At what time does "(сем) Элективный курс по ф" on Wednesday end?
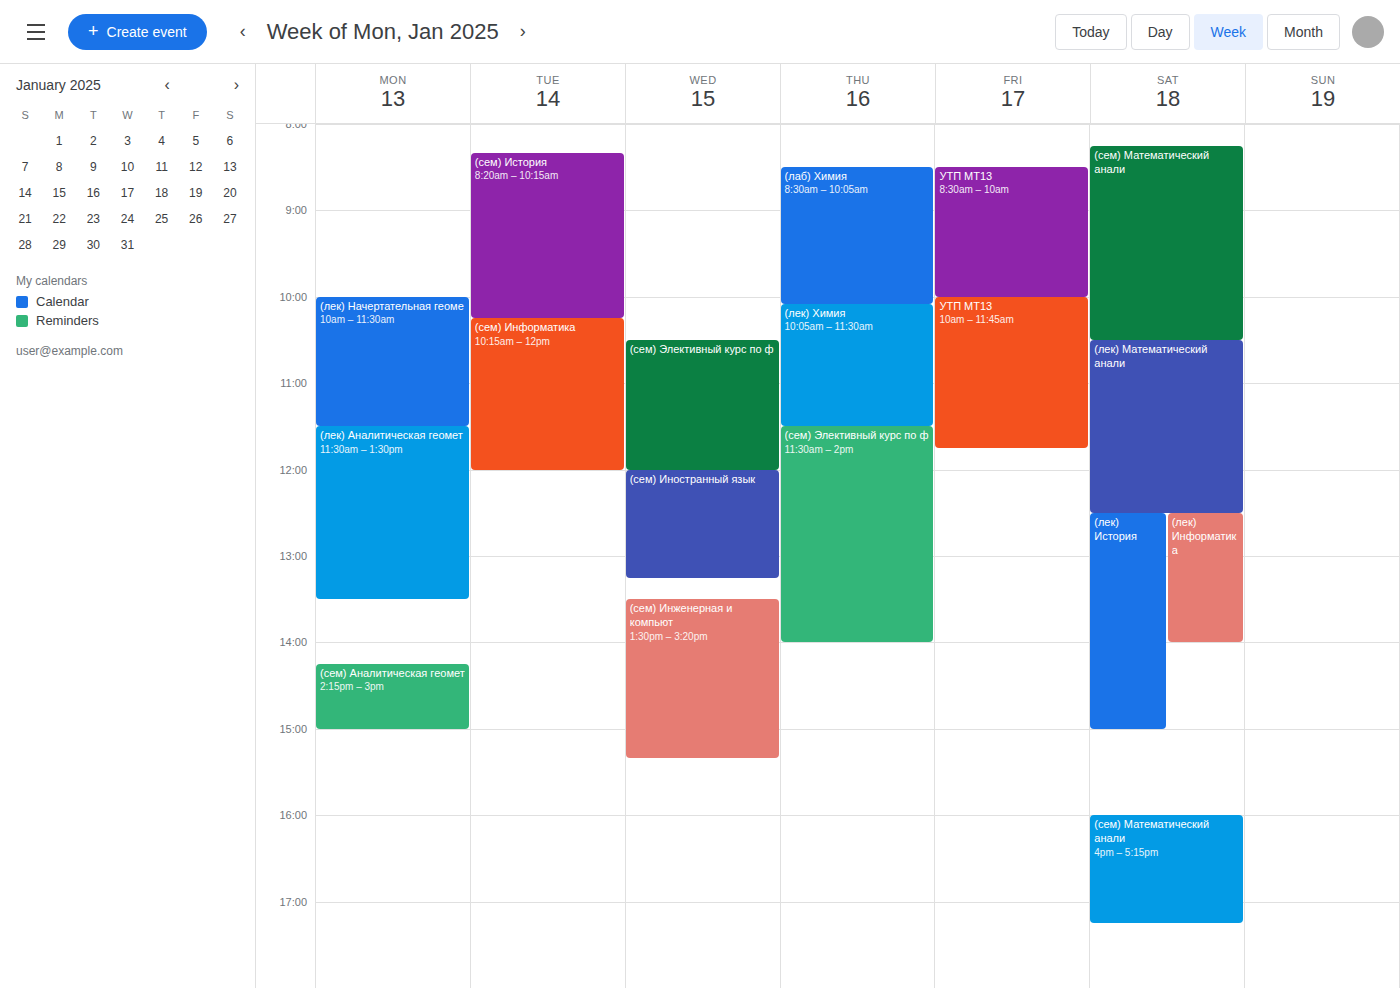
12:00 PM